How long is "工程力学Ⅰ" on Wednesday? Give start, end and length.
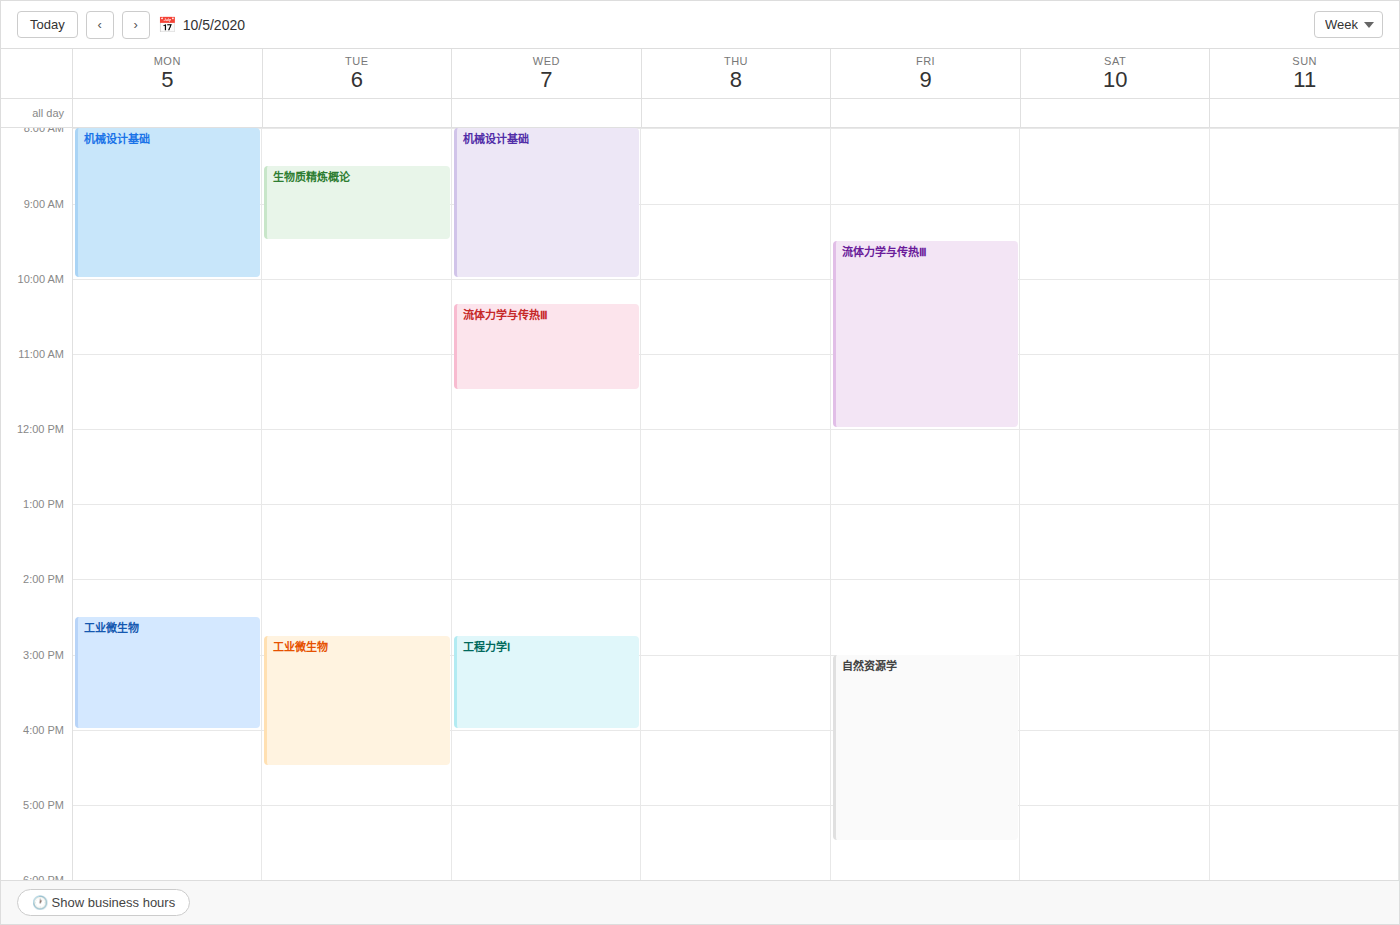
2:45 PM to 4:00 PM, 1 hour 15 minutes